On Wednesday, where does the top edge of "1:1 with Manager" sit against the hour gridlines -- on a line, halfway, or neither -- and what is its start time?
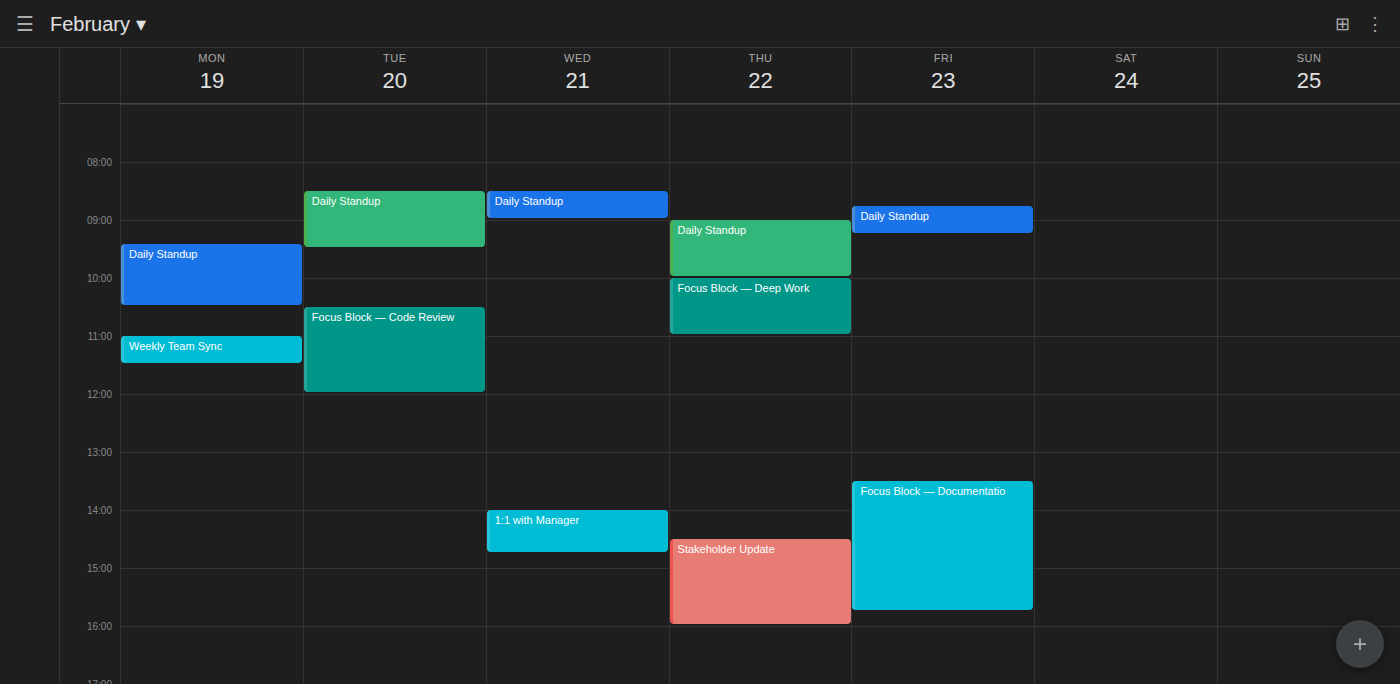
2:00 PM -- exactly on the 2 PM line.